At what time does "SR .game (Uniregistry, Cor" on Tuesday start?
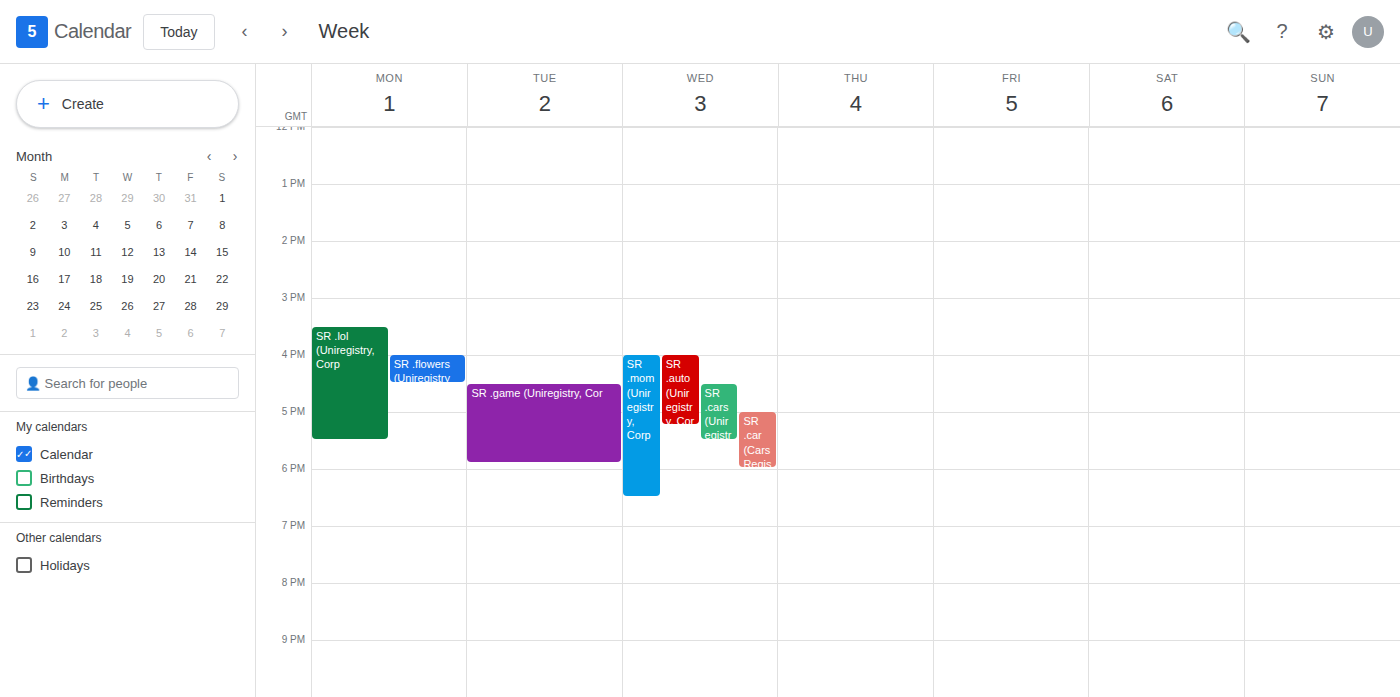
4:30 PM